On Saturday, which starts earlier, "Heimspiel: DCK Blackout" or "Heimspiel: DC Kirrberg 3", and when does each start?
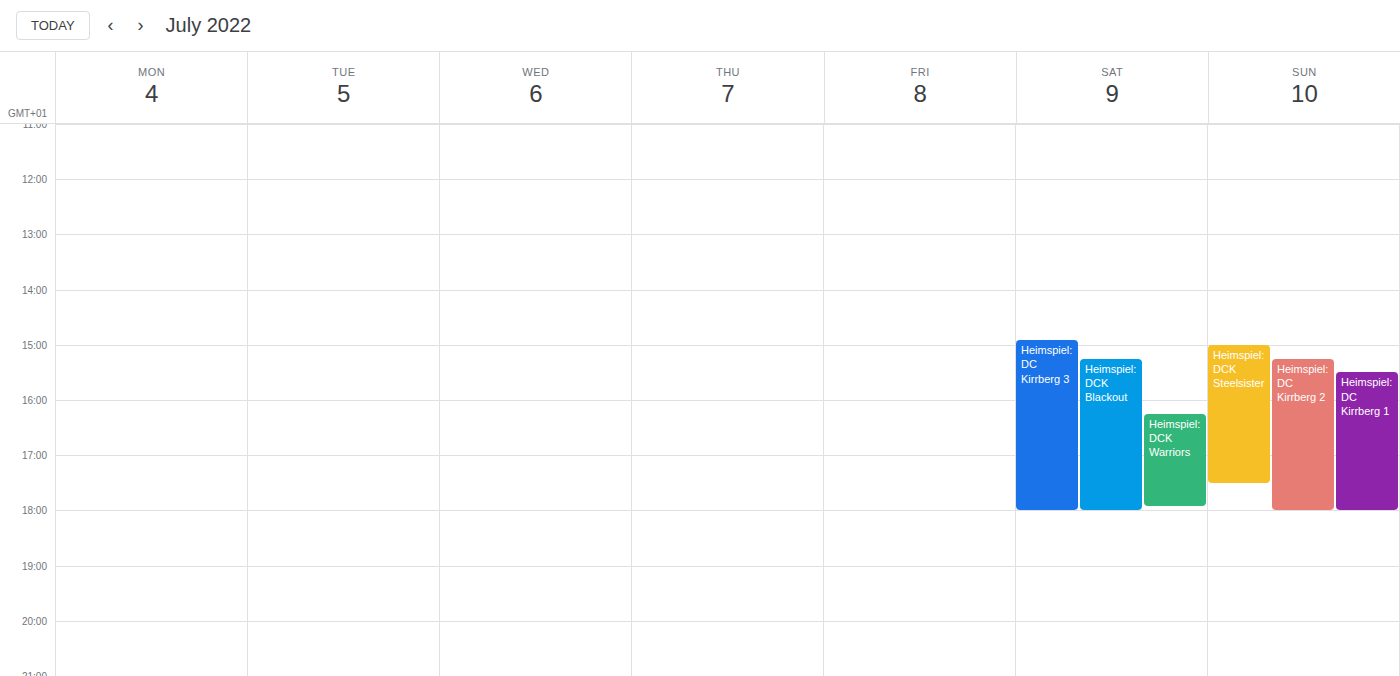
"Heimspiel: DC Kirrberg 3" 2:55 PM; "Heimspiel: DCK Blackout" 3:15 PM.